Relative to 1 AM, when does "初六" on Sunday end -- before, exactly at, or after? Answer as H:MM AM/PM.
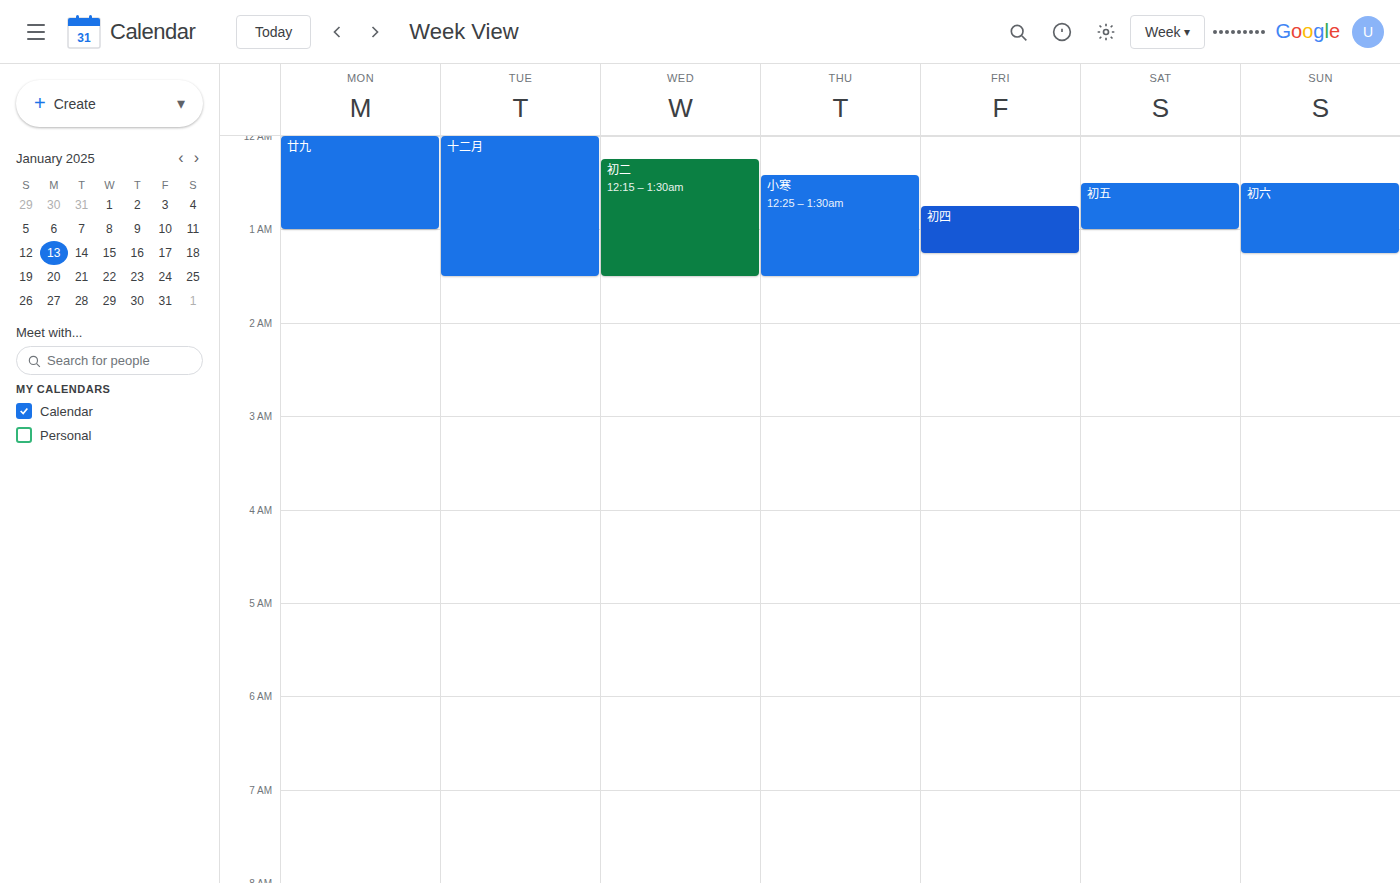
1:15 AM -- after 1 AM, 15 minutes below the 1 AM line.